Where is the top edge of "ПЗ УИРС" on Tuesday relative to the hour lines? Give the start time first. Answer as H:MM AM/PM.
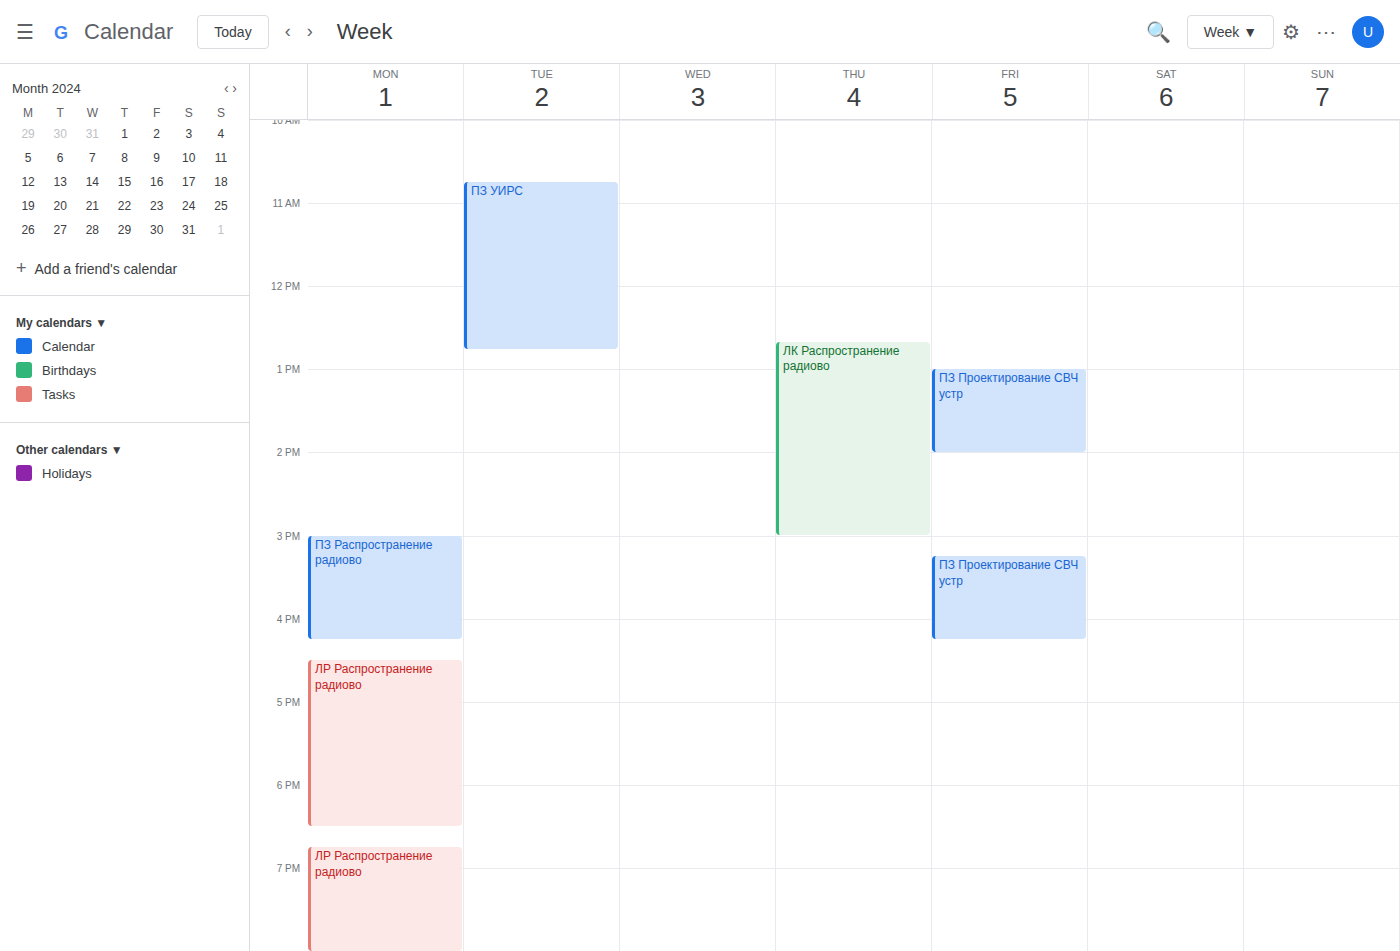
10:45 AM -- neither: three quarters of the way from the 10 AM line to the 11 AM line.